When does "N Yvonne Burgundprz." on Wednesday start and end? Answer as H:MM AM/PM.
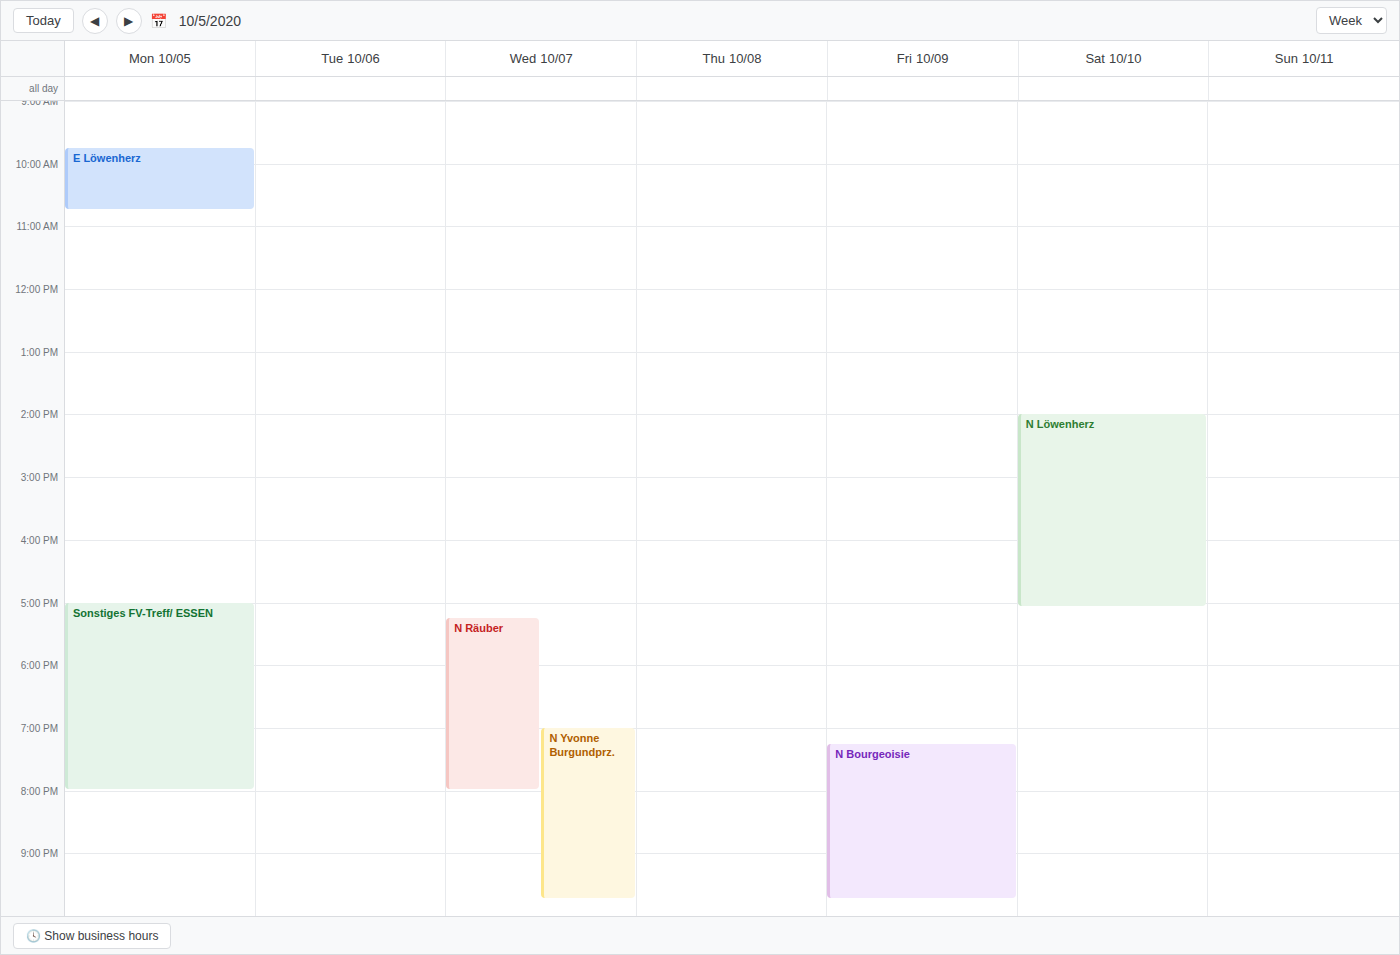
7:00 PM to 9:45 PM